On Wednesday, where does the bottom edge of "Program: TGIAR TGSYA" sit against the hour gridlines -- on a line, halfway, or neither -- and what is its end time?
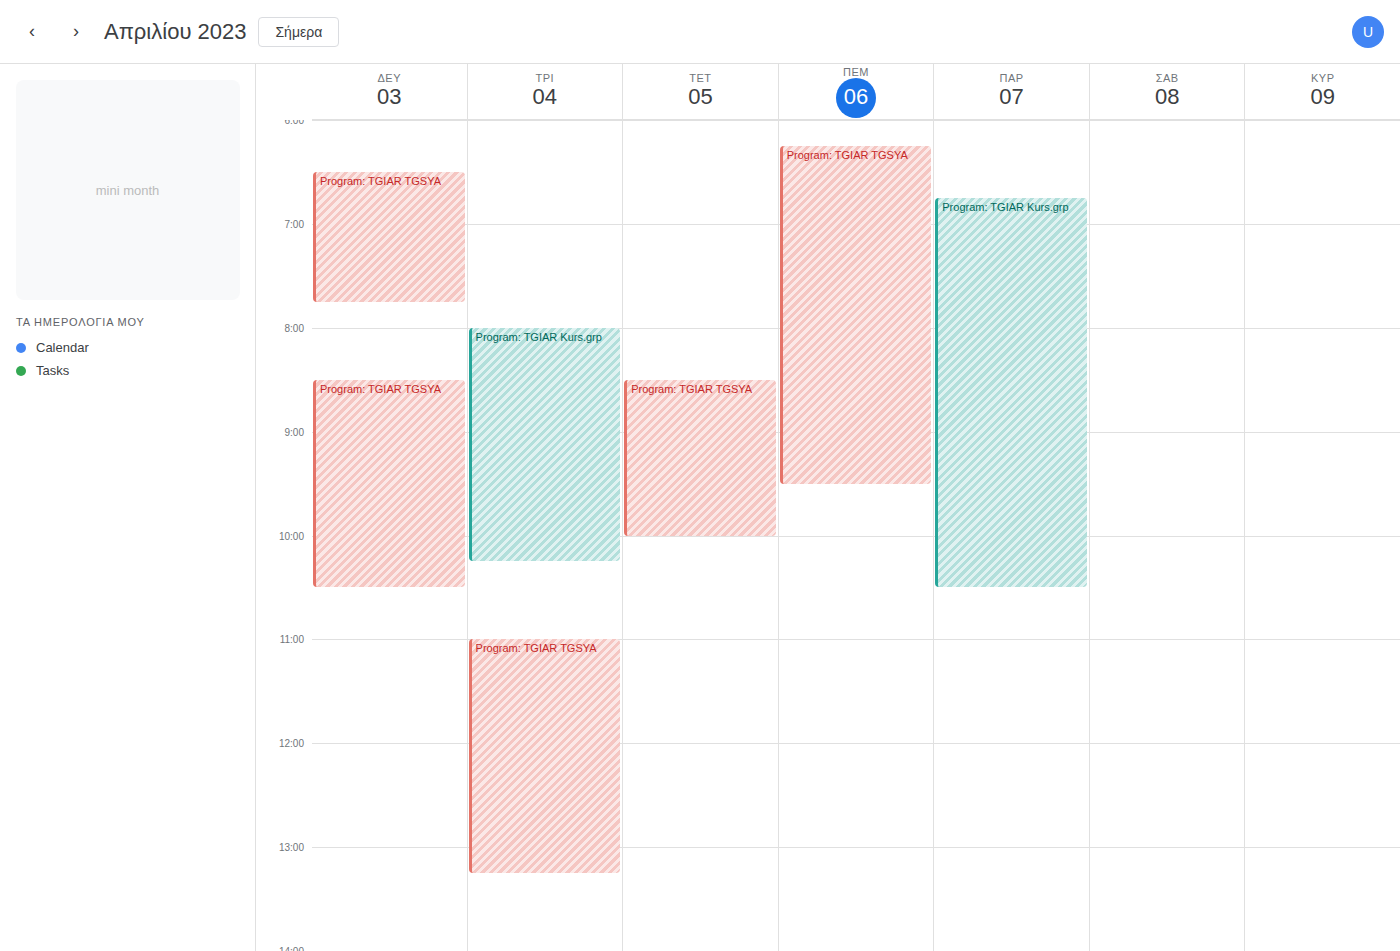
10:00 AM -- exactly on the 10 AM line.